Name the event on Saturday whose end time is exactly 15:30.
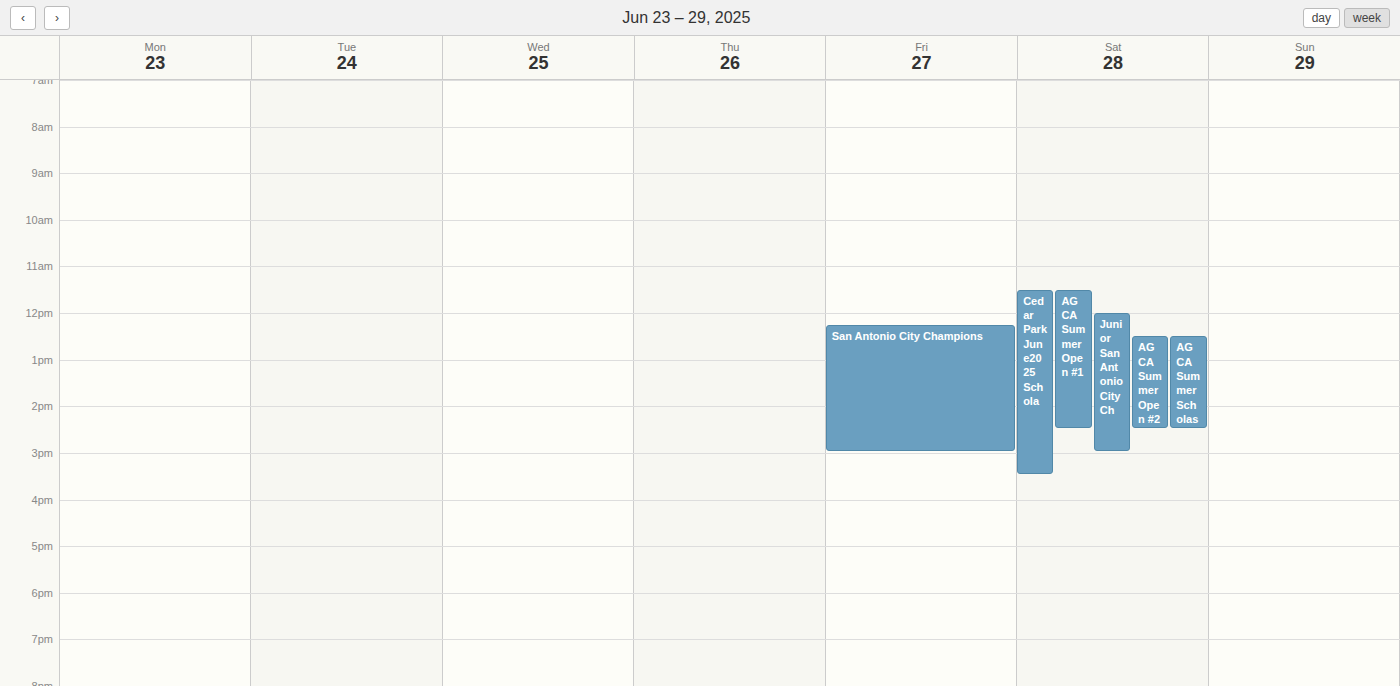
"Cedar Park June2025 Schola"